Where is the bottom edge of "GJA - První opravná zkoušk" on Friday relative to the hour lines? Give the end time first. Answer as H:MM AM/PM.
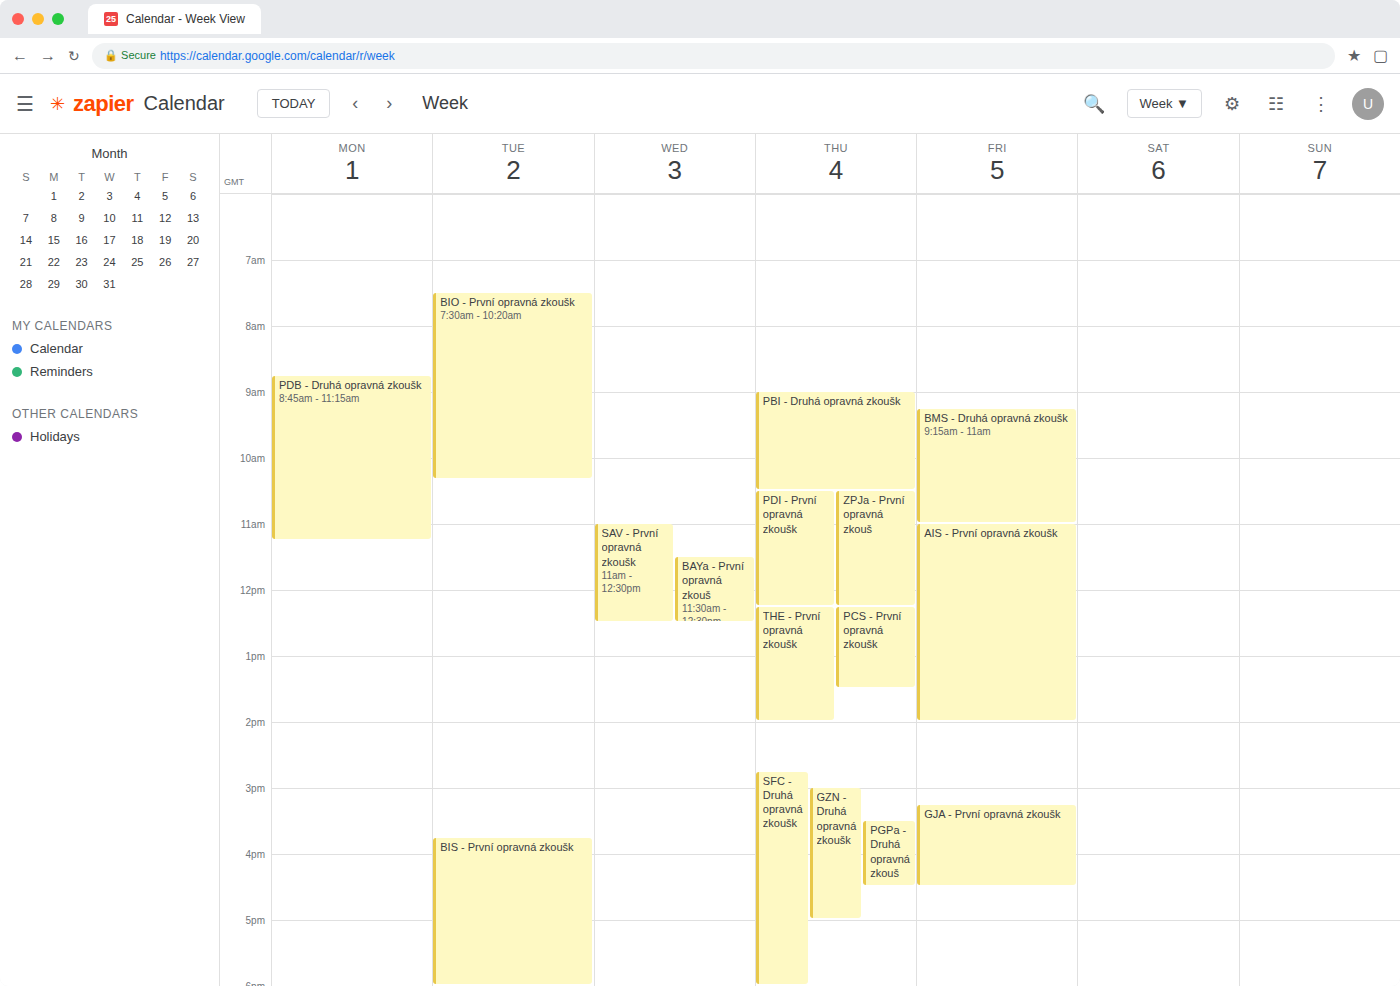
4:30 PM -- halfway between the 4 PM and 5 PM lines.